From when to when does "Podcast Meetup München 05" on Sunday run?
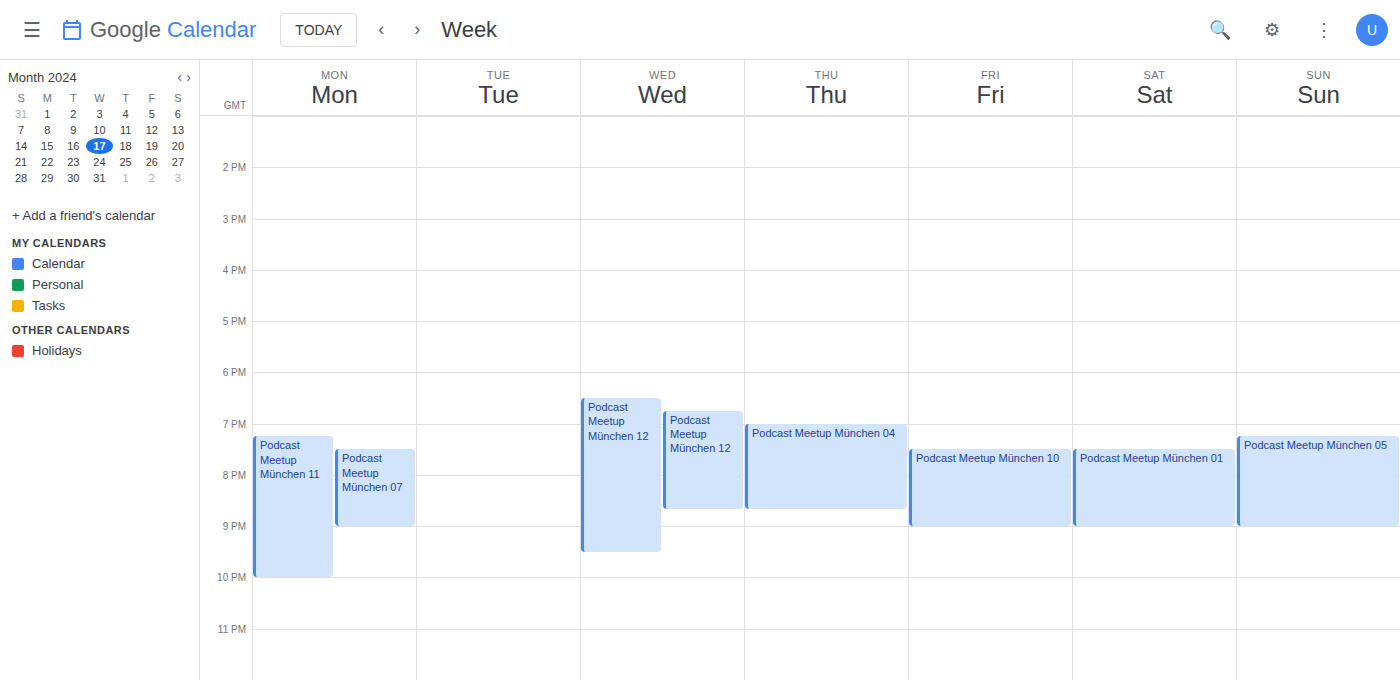
19:15 to 21:00